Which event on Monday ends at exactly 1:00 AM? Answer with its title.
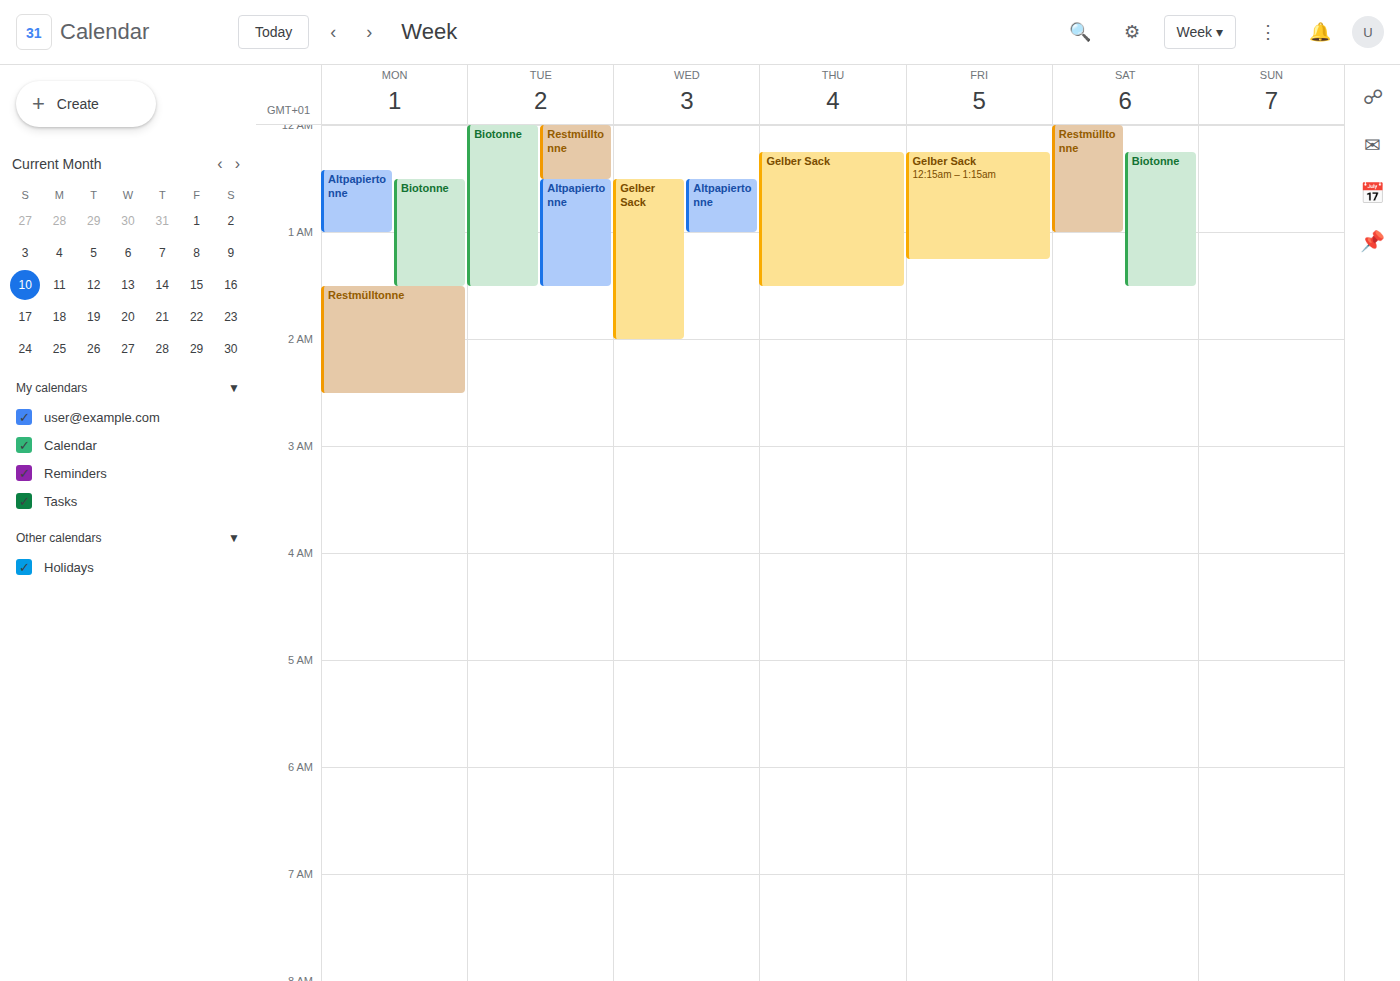
"Altpapiertonne"